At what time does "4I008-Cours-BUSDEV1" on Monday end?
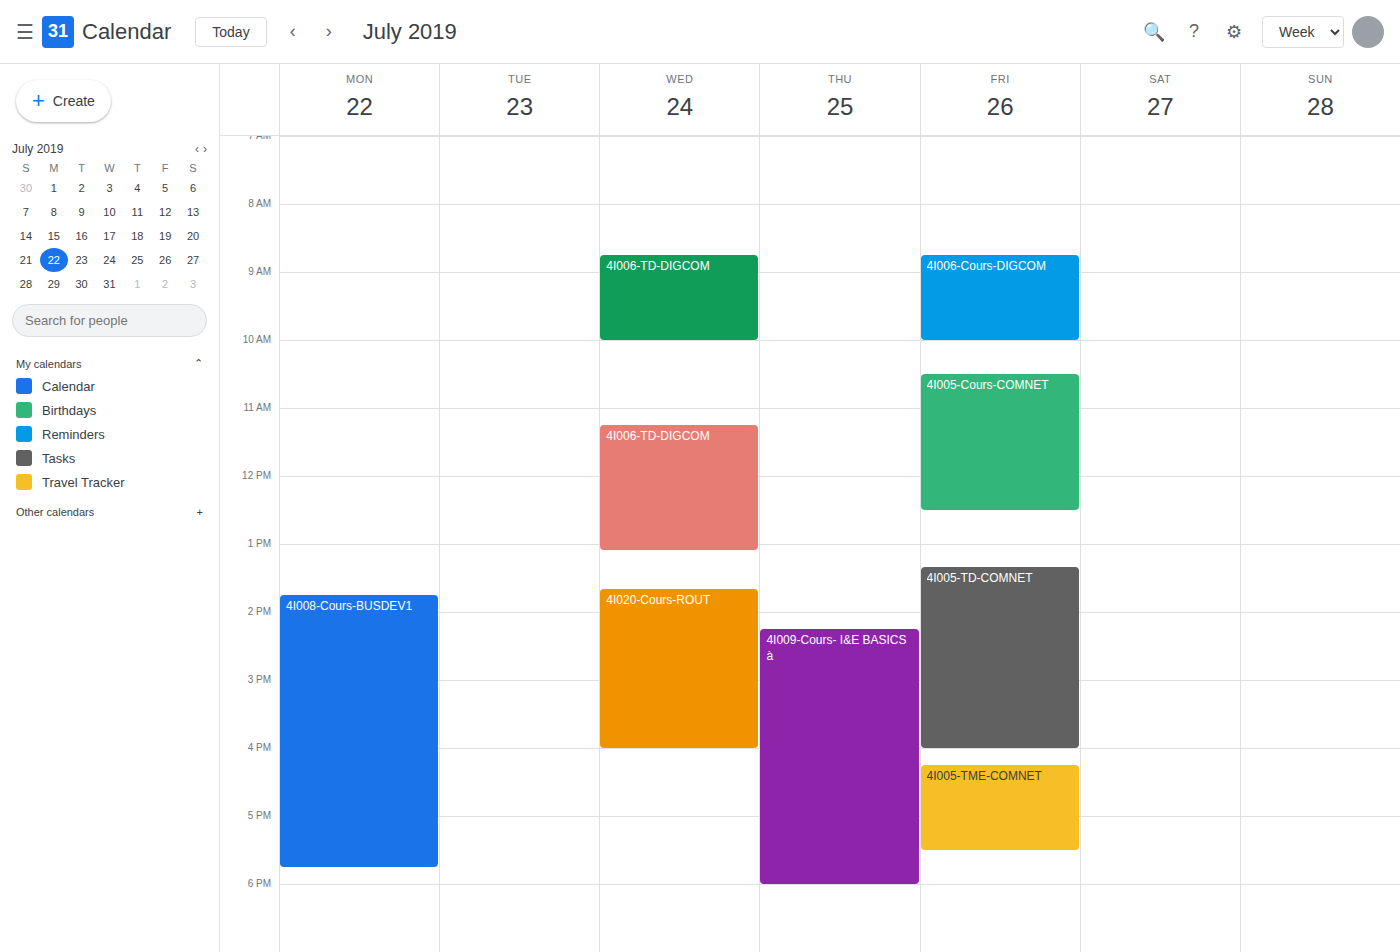
17:45